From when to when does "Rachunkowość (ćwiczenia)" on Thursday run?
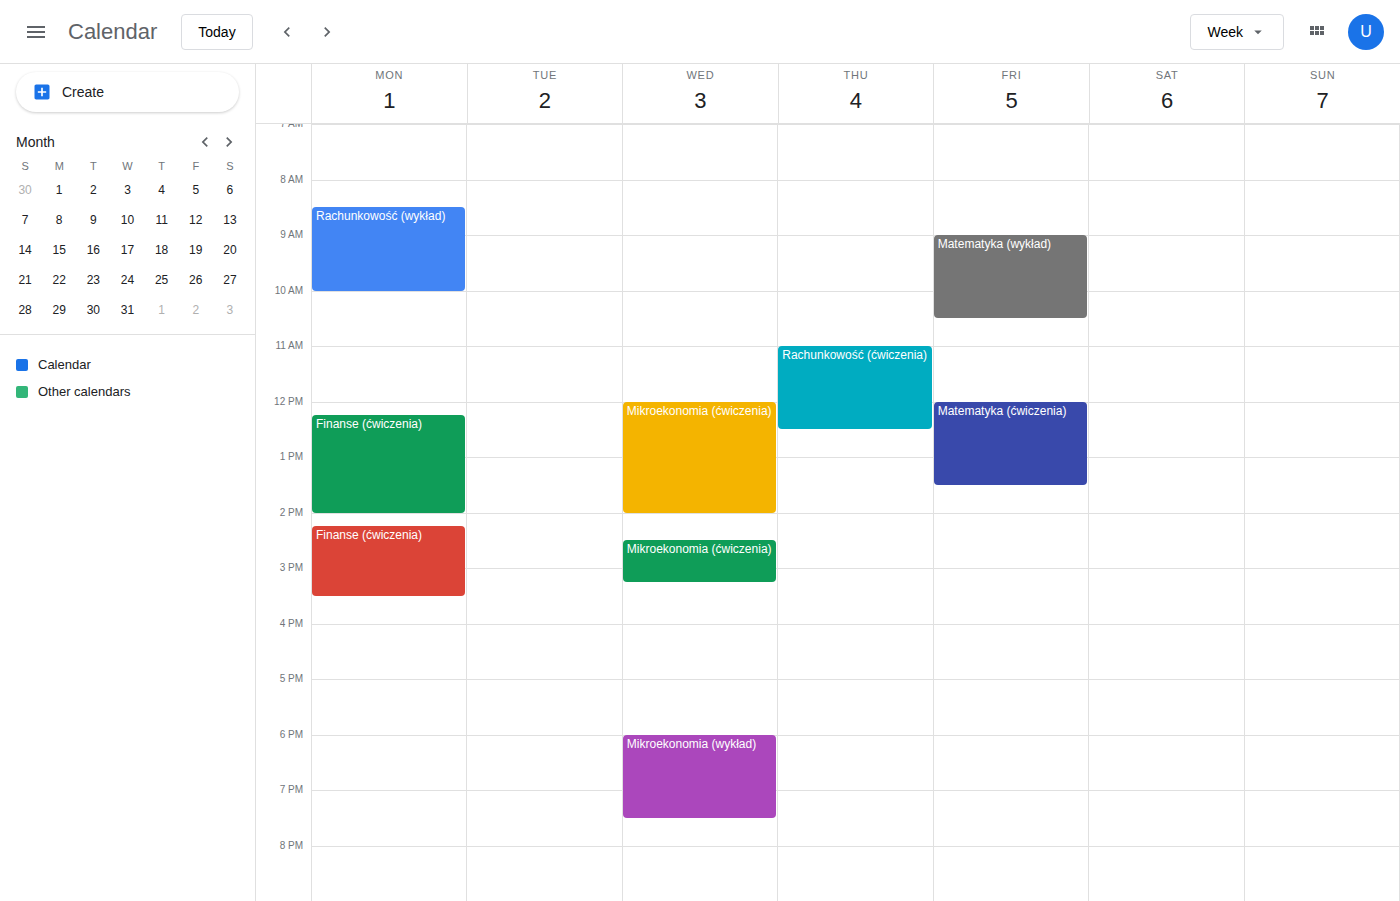
11:00 to 12:30